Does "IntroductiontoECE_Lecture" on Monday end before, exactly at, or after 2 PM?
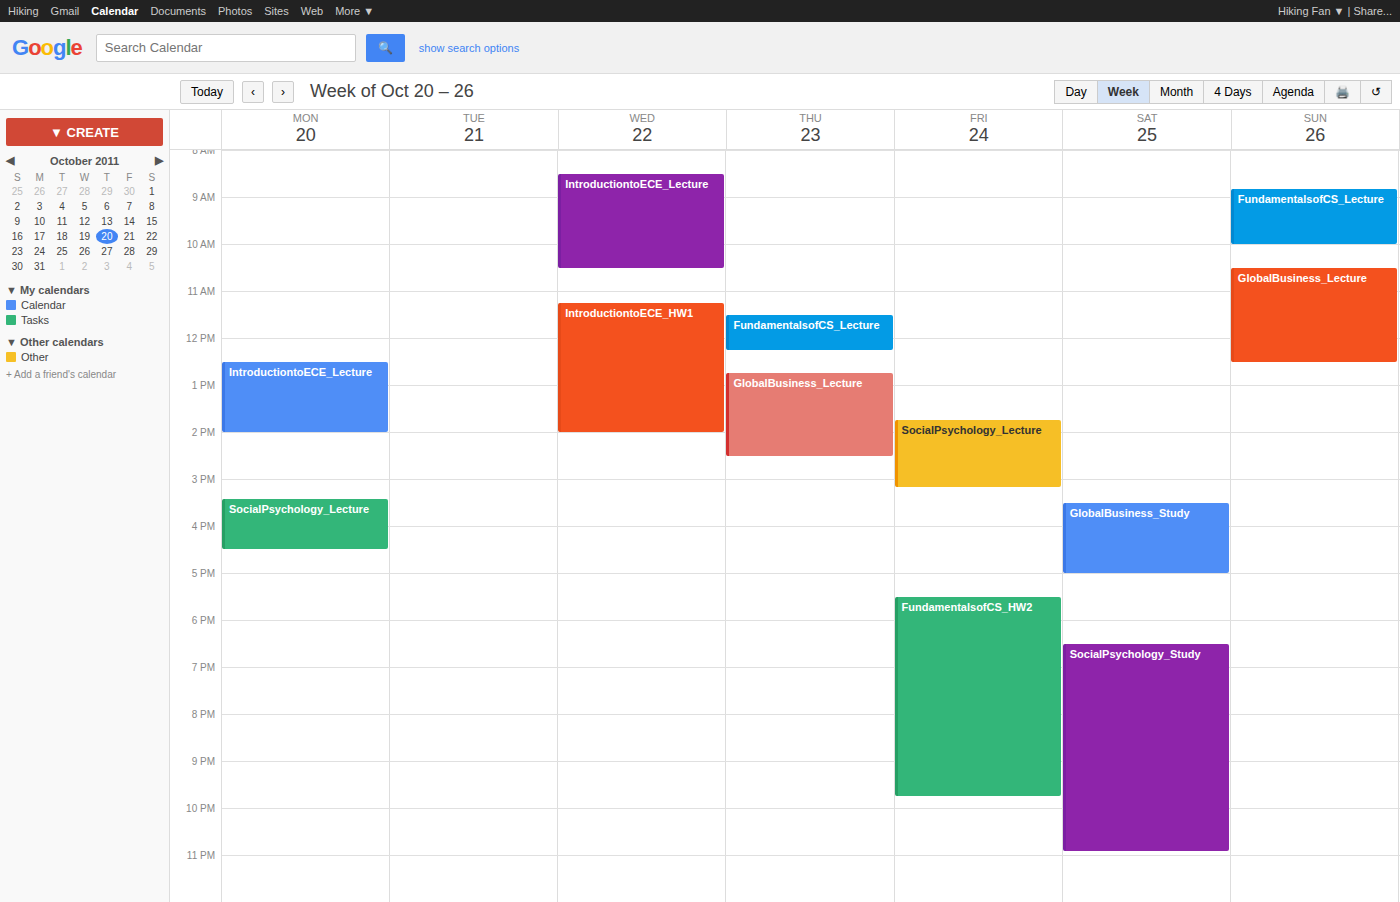
2:00 PM -- exactly at 2 PM, on the 2 PM line.